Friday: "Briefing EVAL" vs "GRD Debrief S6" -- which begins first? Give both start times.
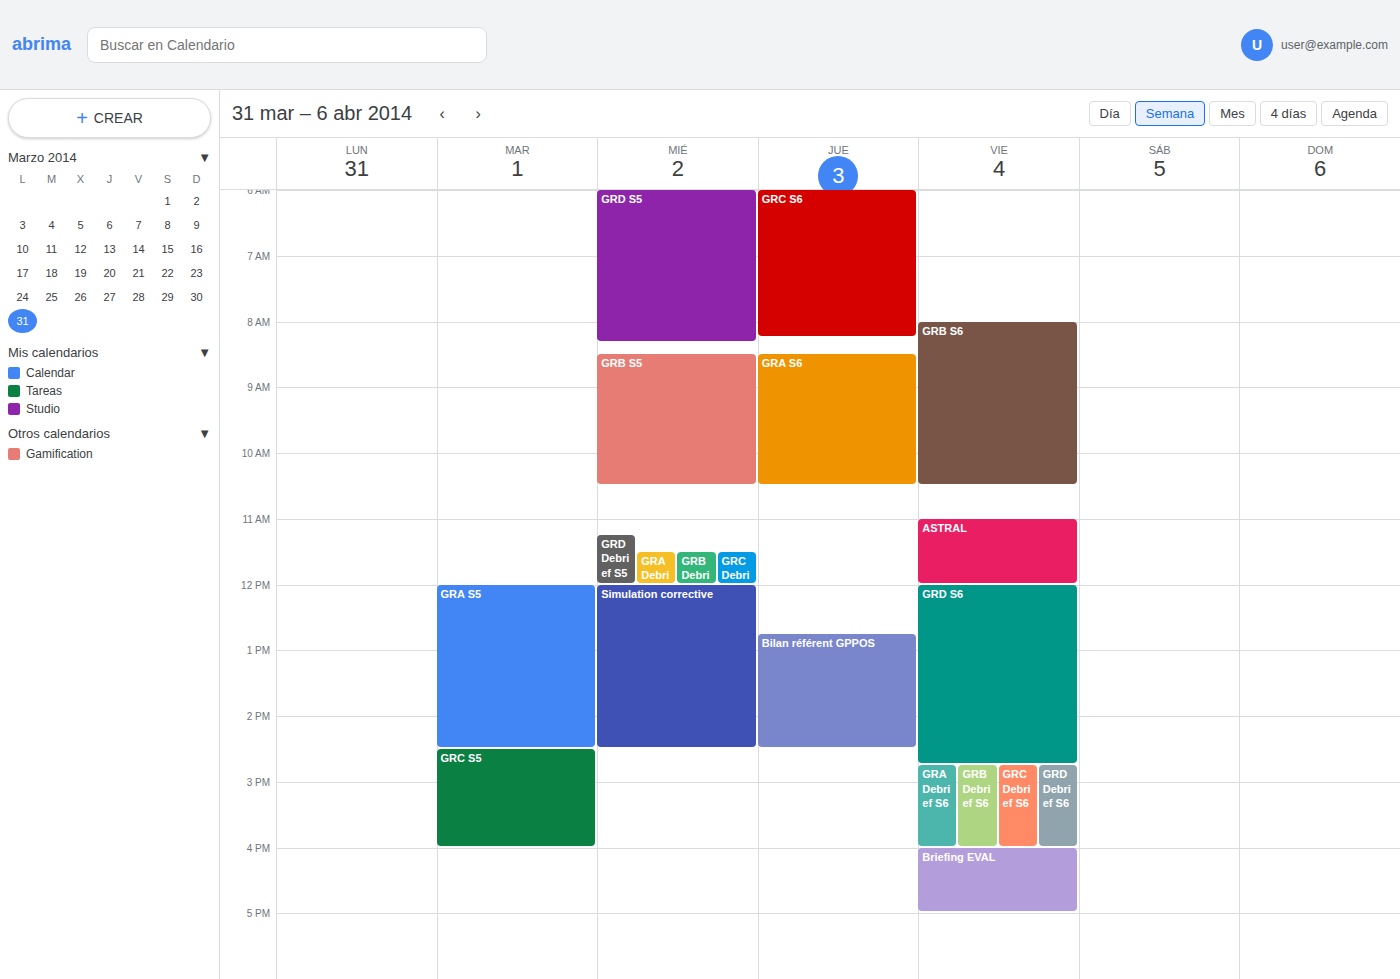
"GRD Debrief S6" 2:45 PM; "Briefing EVAL" 4:00 PM.